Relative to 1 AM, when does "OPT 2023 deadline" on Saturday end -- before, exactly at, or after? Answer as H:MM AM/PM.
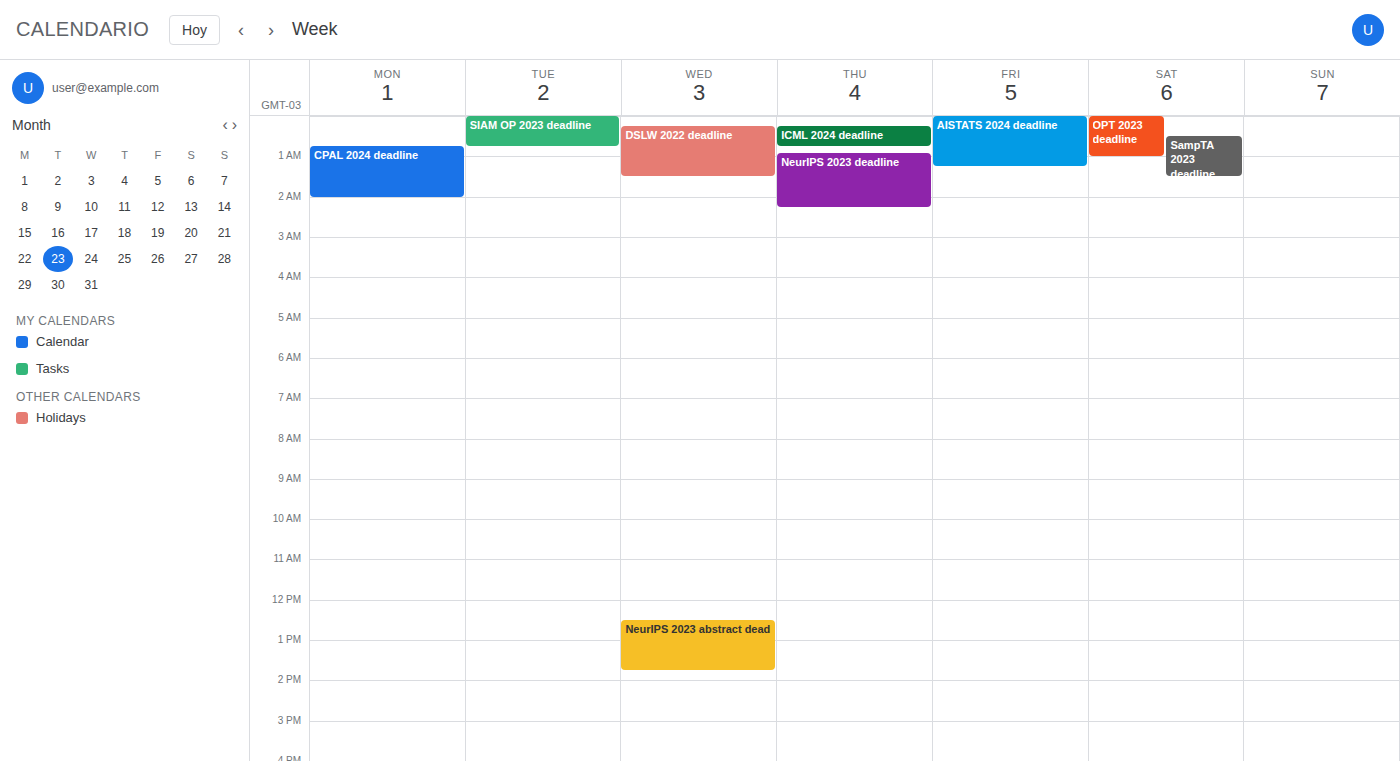
1:00 AM -- exactly at 1 AM, on the 1 AM line.